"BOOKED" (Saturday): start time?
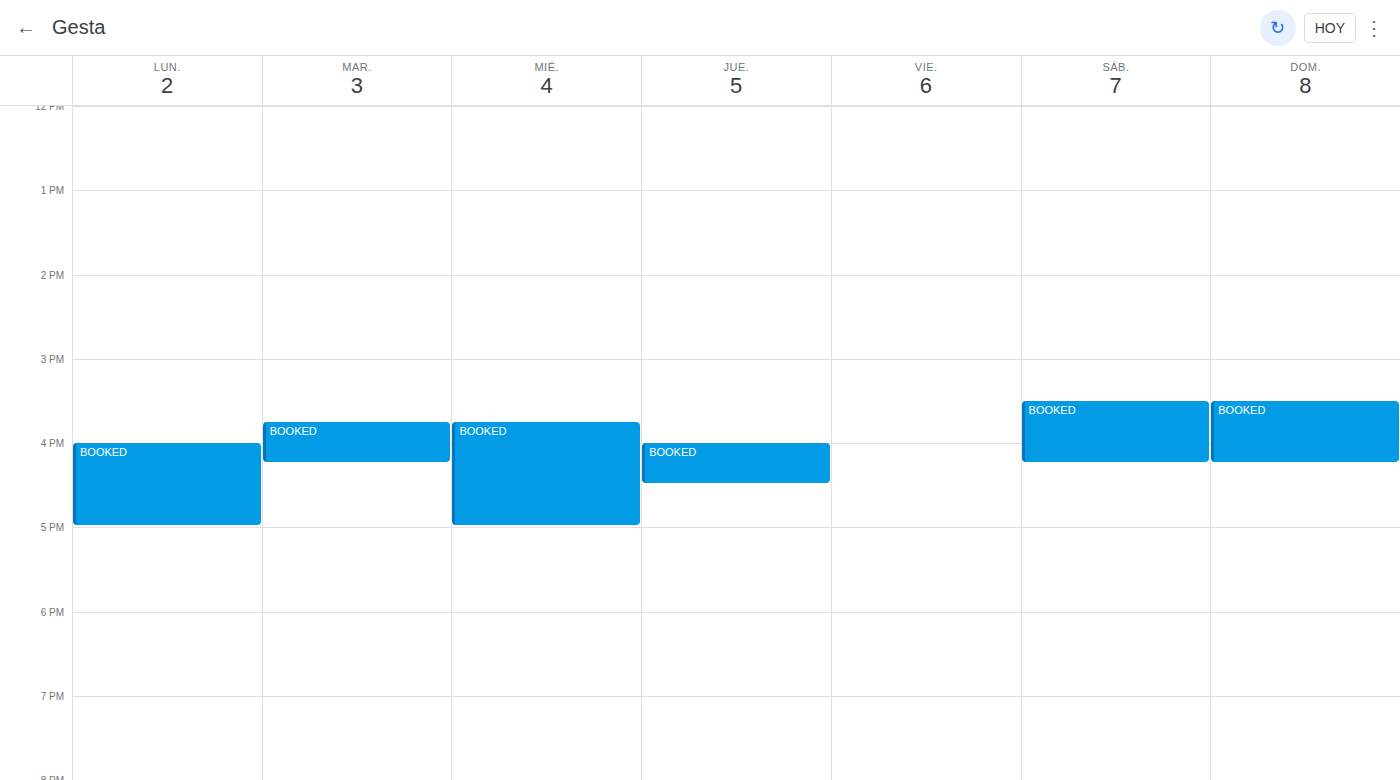
3:30 PM